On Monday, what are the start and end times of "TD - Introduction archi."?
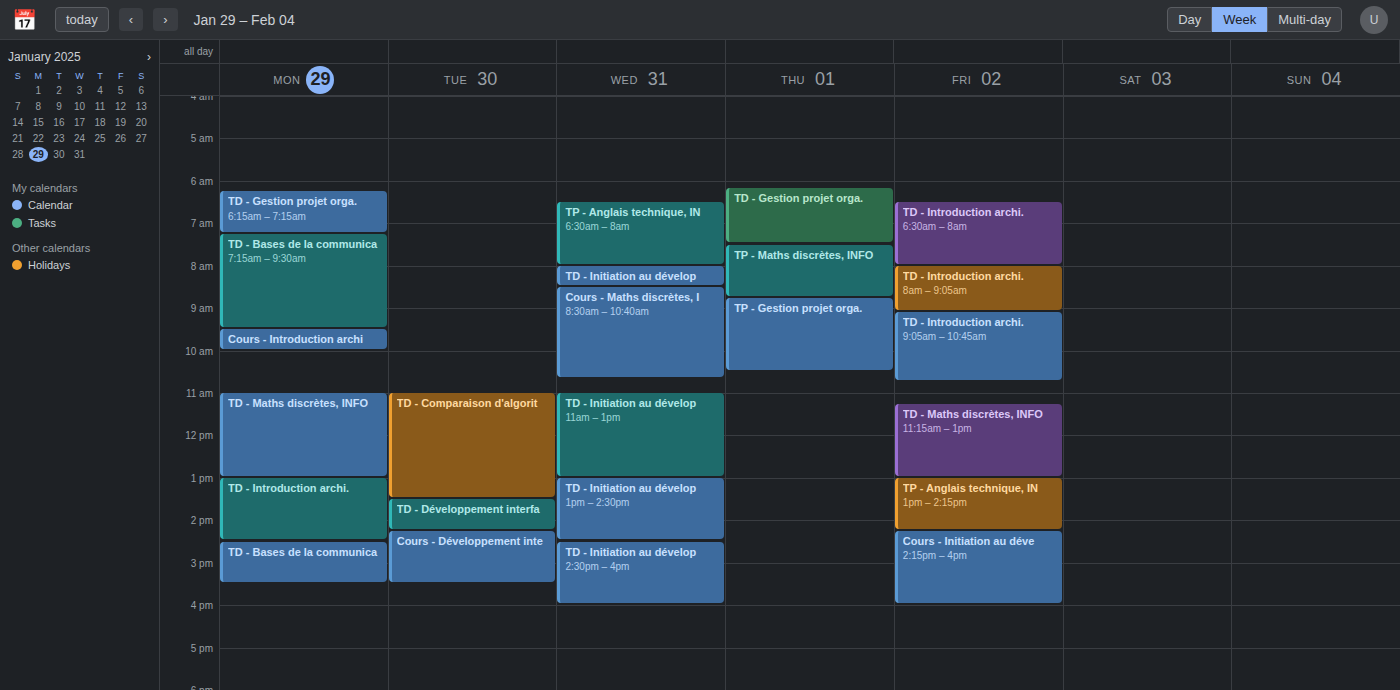
13:00 to 14:30